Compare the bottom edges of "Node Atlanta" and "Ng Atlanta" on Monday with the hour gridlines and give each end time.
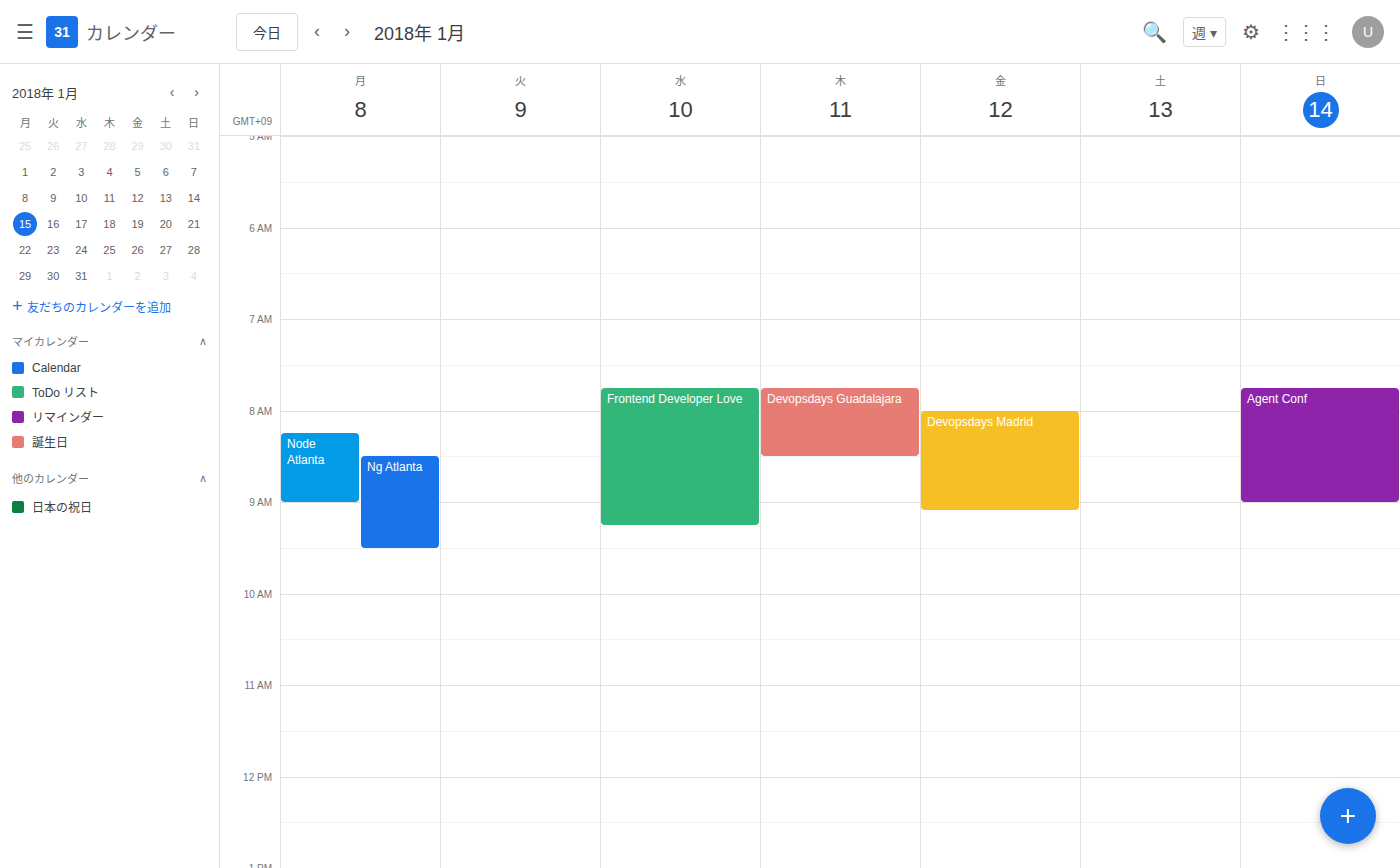
"Node Atlanta": 9:00 AM, exactly on the 9 AM line. "Ng Atlanta": 9:30 AM, halfway between the 9 AM and 10 AM lines.